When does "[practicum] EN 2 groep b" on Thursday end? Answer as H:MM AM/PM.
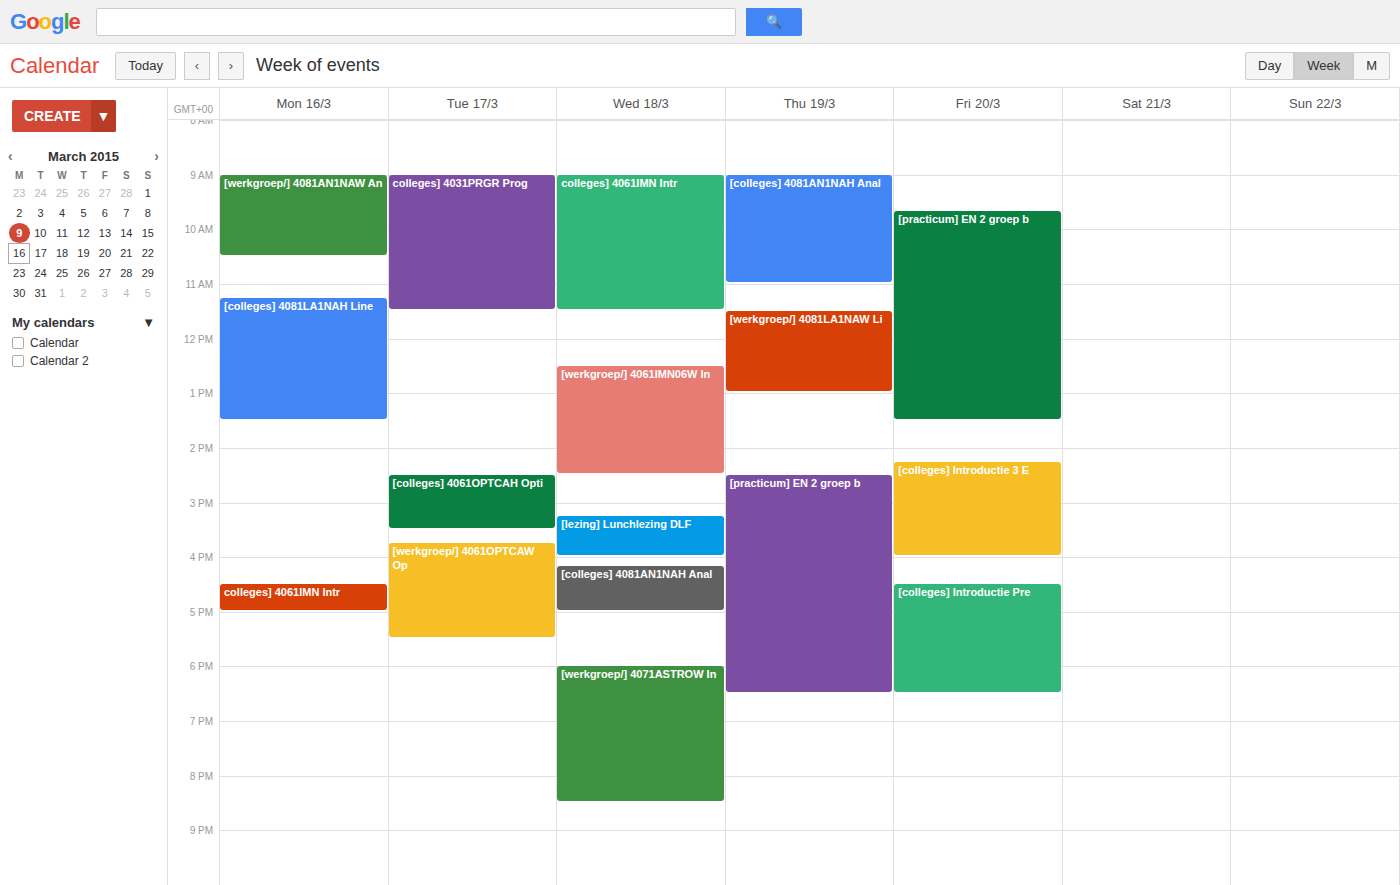
6:30 PM